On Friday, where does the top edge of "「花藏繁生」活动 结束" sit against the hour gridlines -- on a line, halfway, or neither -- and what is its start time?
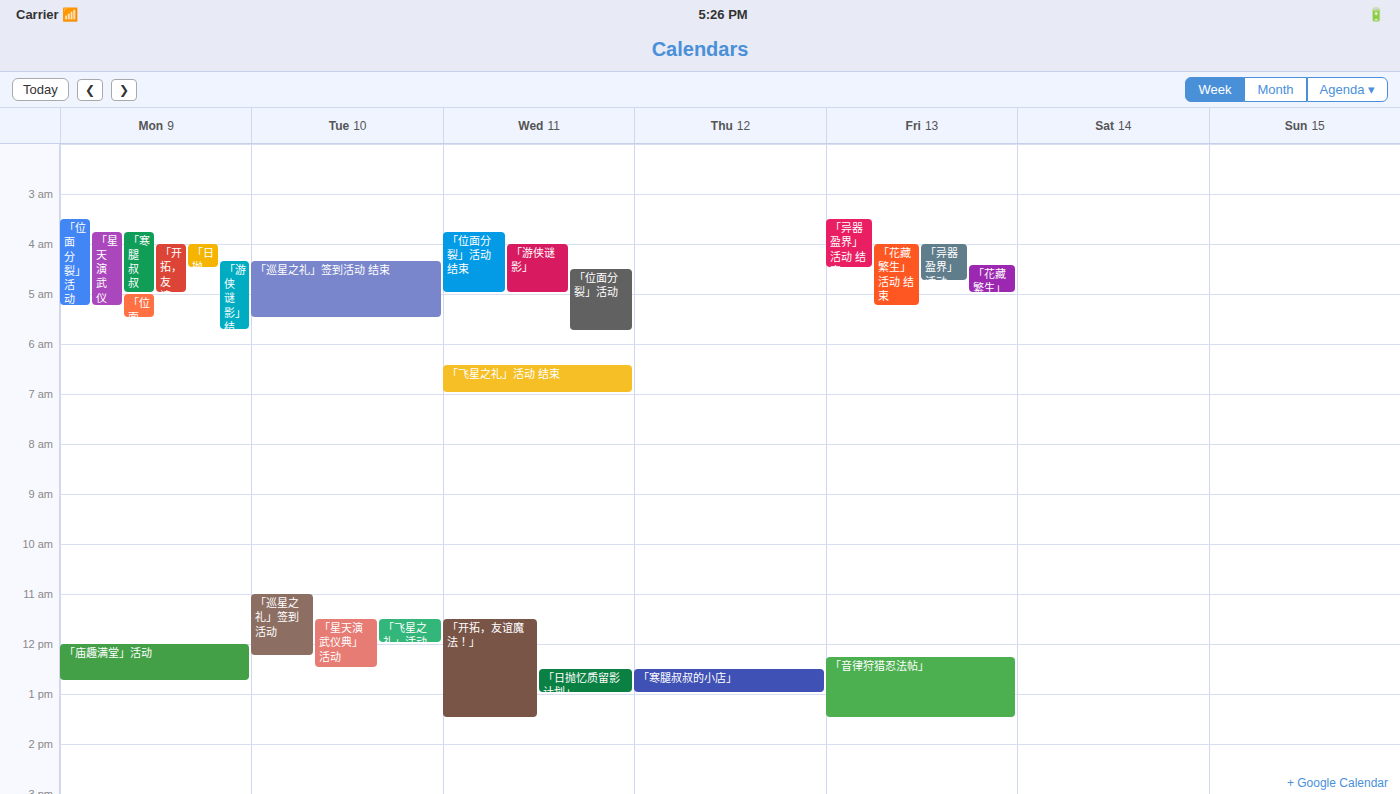
4:00 AM -- exactly on the 4 AM line.